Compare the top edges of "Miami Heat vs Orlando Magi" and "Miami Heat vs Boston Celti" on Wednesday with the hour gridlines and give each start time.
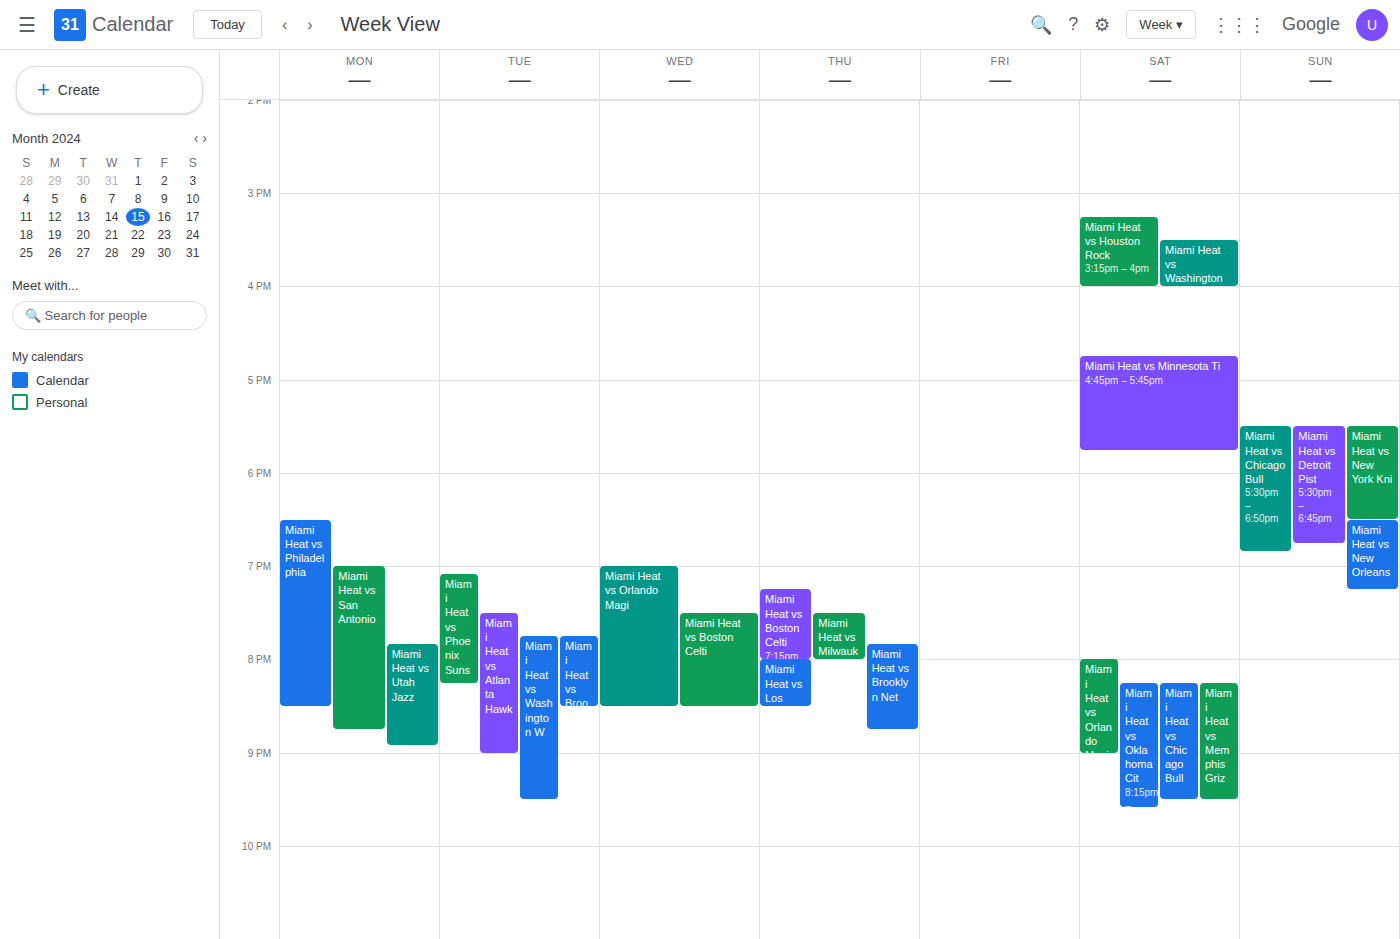
"Miami Heat vs Orlando Magi": 7:00 PM, exactly on the 7 PM line. "Miami Heat vs Boston Celti": 7:30 PM, halfway between the 7 PM and 8 PM lines.